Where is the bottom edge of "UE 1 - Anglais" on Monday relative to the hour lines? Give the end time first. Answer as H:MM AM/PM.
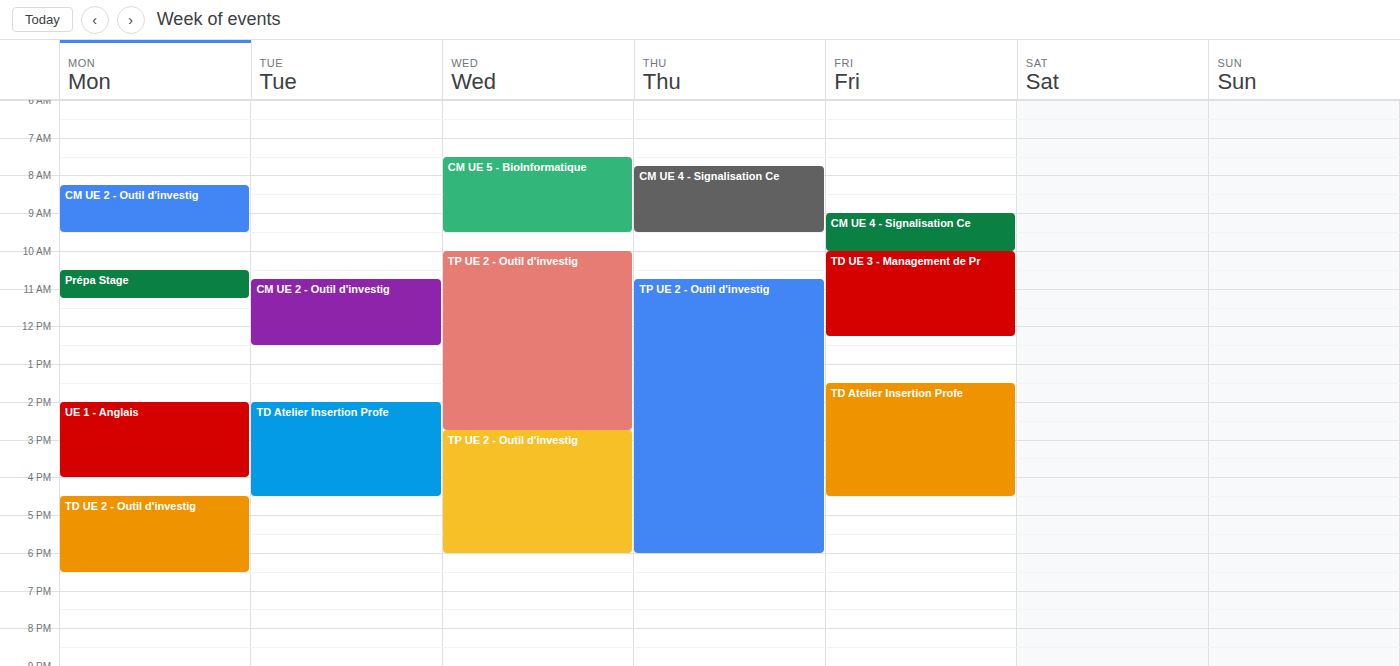
4:00 PM -- exactly on the 4 PM line.